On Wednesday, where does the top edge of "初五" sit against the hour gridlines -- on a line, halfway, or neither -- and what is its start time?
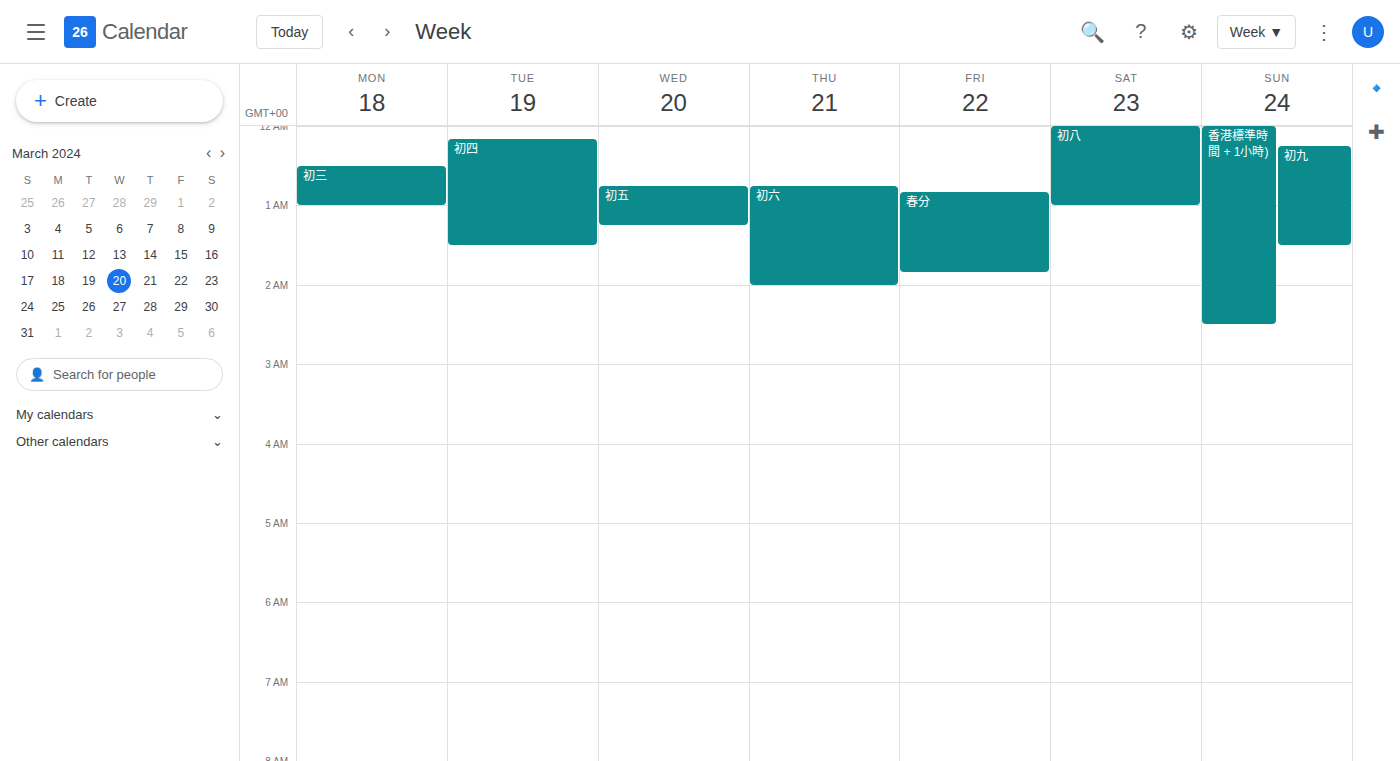
00:45 -- neither: three quarters of the way from the 00:00 line to the 01:00 line.